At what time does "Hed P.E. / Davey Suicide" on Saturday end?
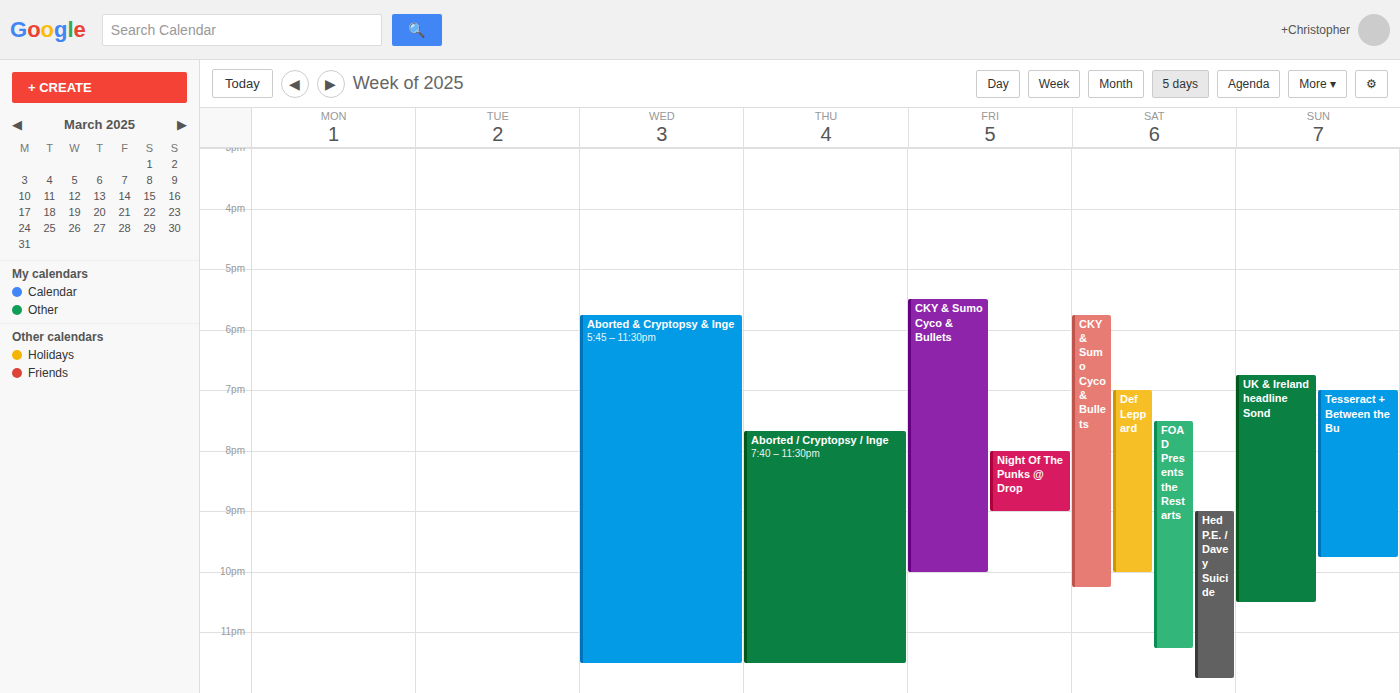
23:45